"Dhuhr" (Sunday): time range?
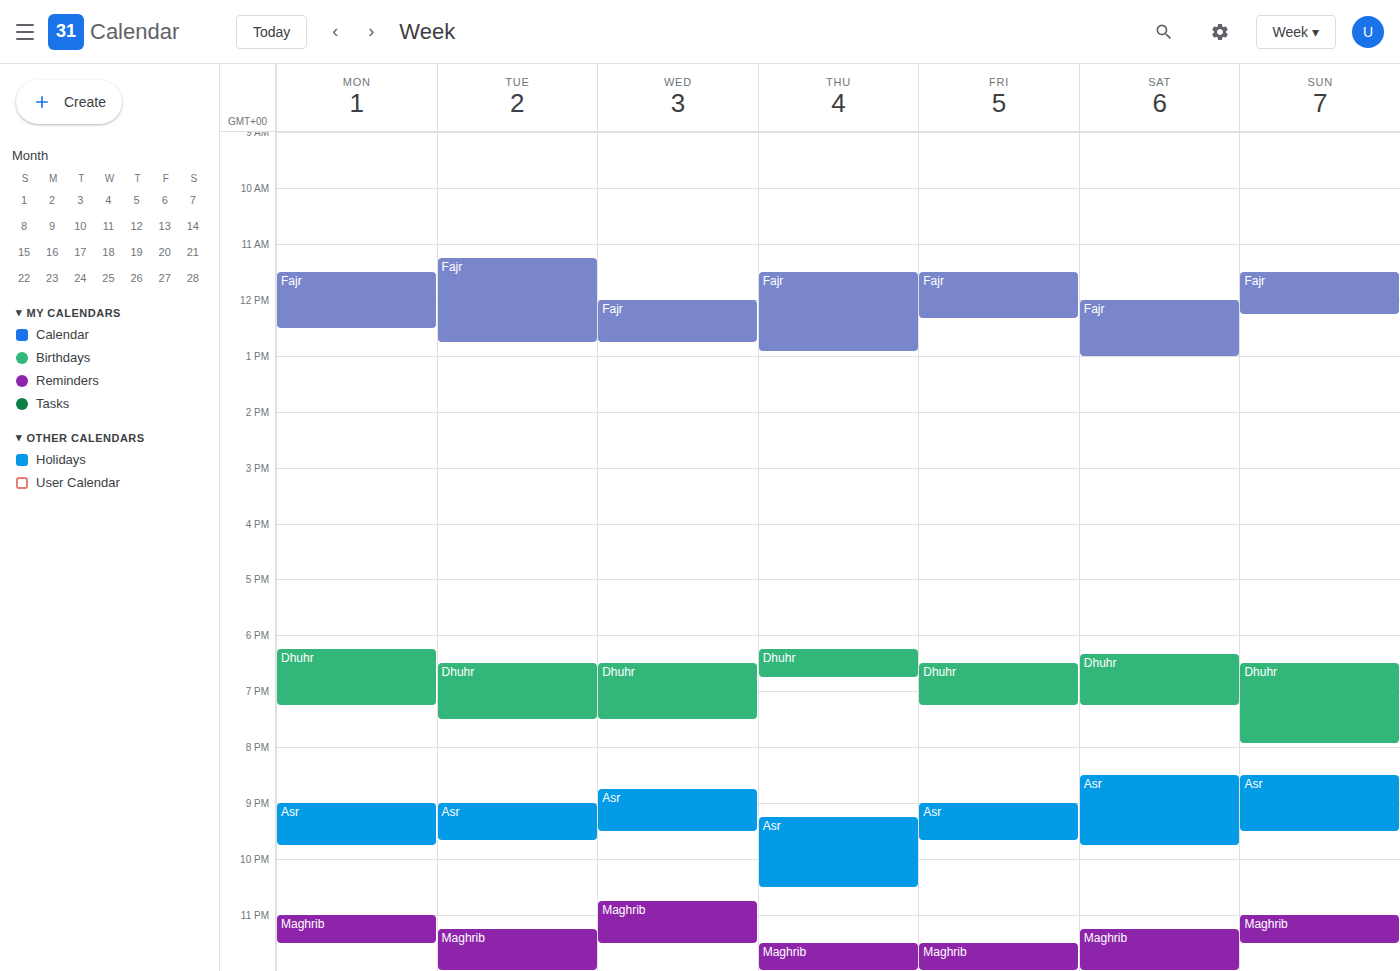
6:30 PM to 7:55 PM